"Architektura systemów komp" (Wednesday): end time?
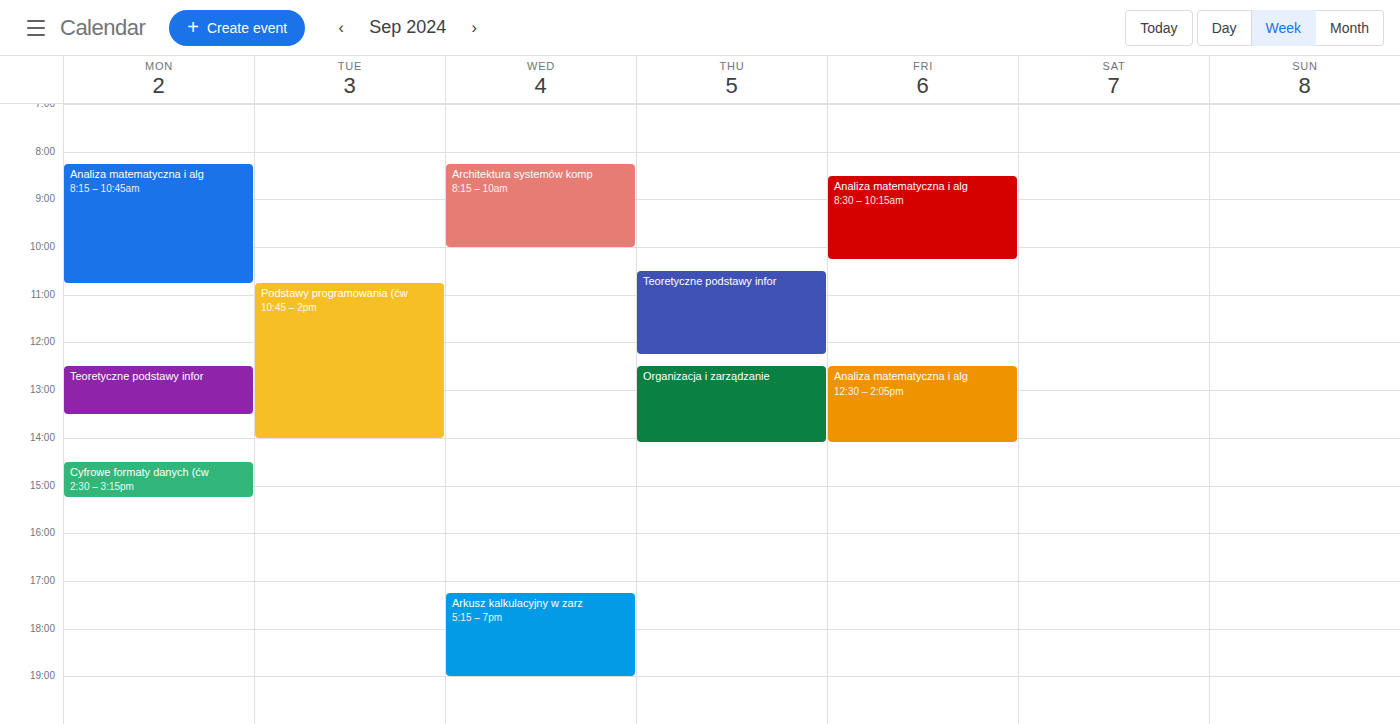
10:00 AM